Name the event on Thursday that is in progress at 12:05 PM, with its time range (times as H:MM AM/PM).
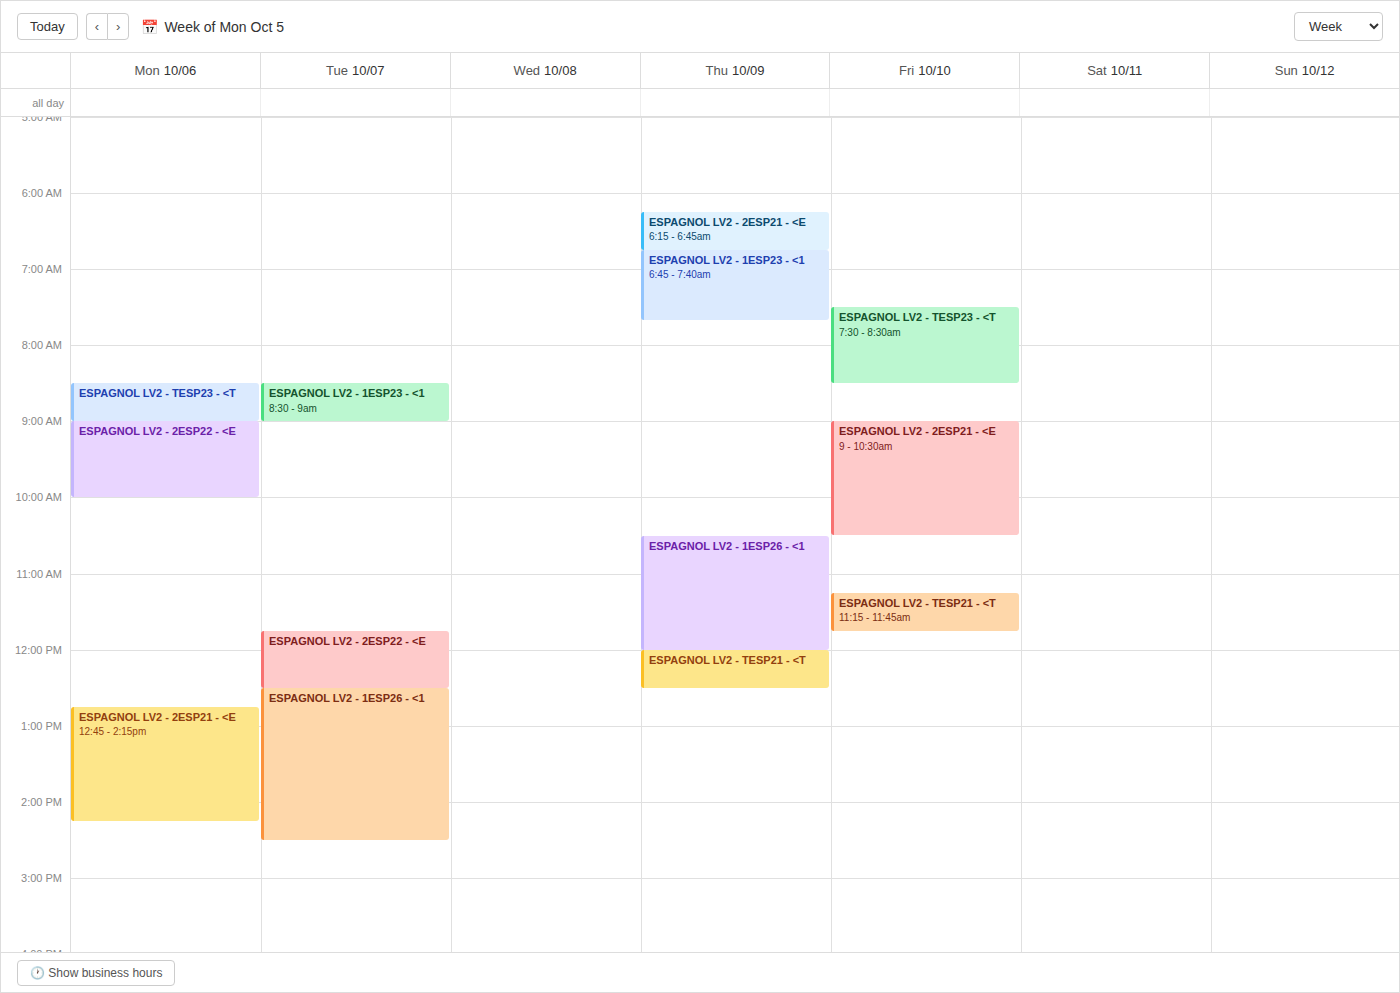
"ESPAGNOL LV2 - TESP21 - <T", 12:00 PM to 12:30 PM